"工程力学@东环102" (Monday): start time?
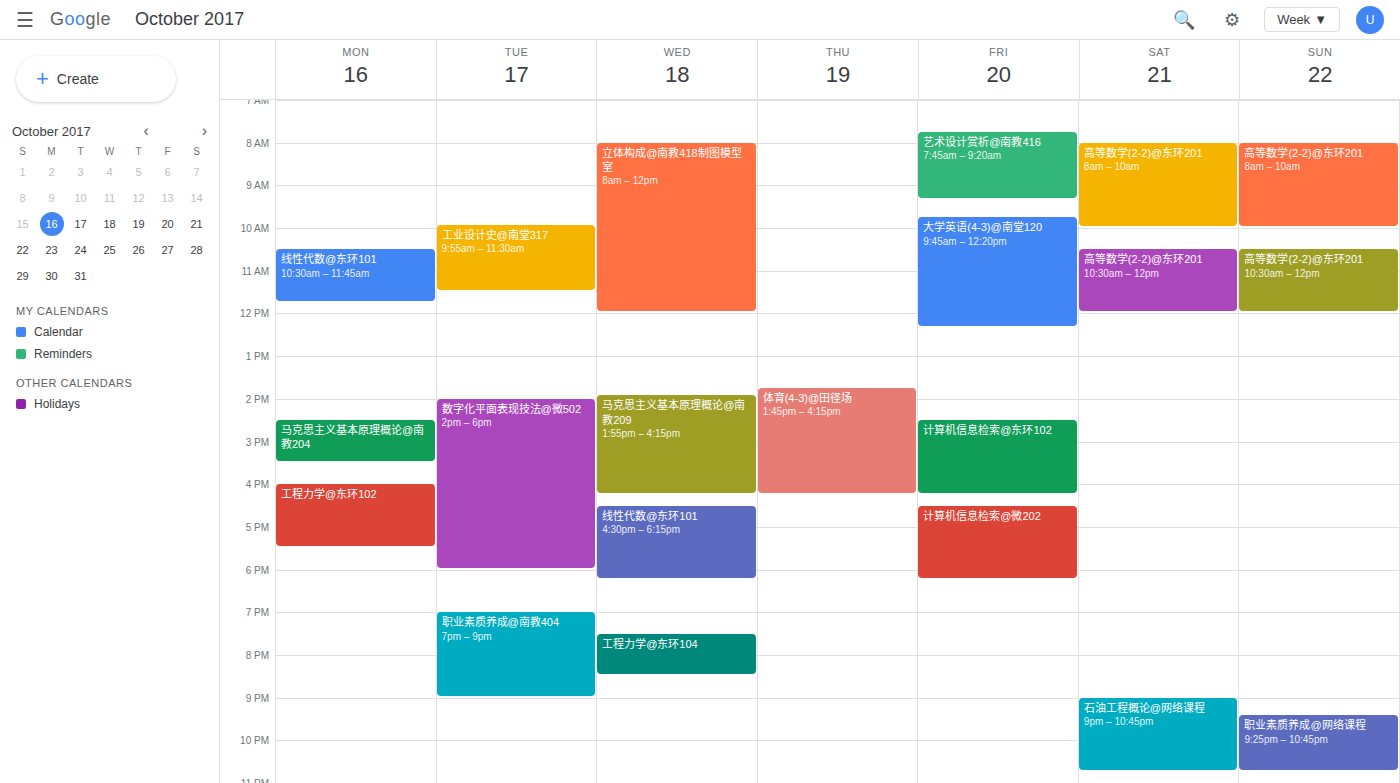
4:00 PM